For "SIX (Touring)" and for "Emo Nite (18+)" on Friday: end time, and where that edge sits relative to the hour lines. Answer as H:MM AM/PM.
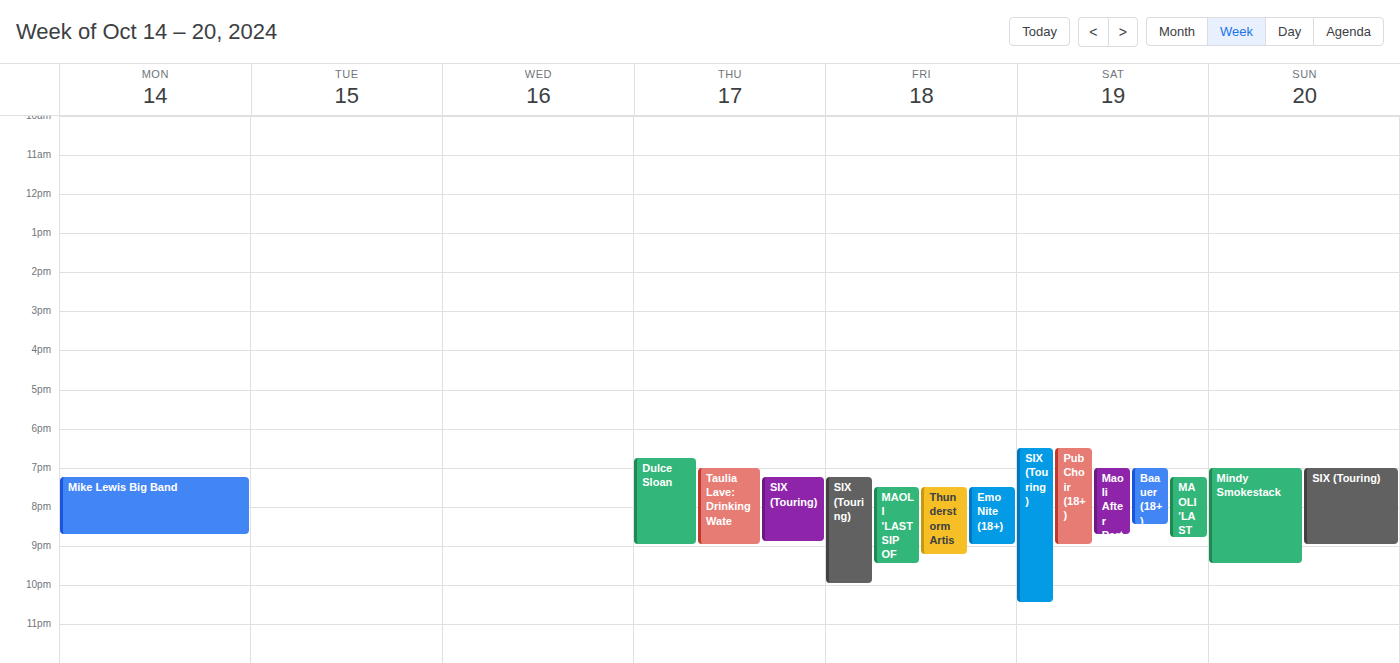
"SIX (Touring)": 10:00 PM, exactly on the 10 PM line. "Emo Nite (18+)": 9:00 PM, exactly on the 9 PM line.